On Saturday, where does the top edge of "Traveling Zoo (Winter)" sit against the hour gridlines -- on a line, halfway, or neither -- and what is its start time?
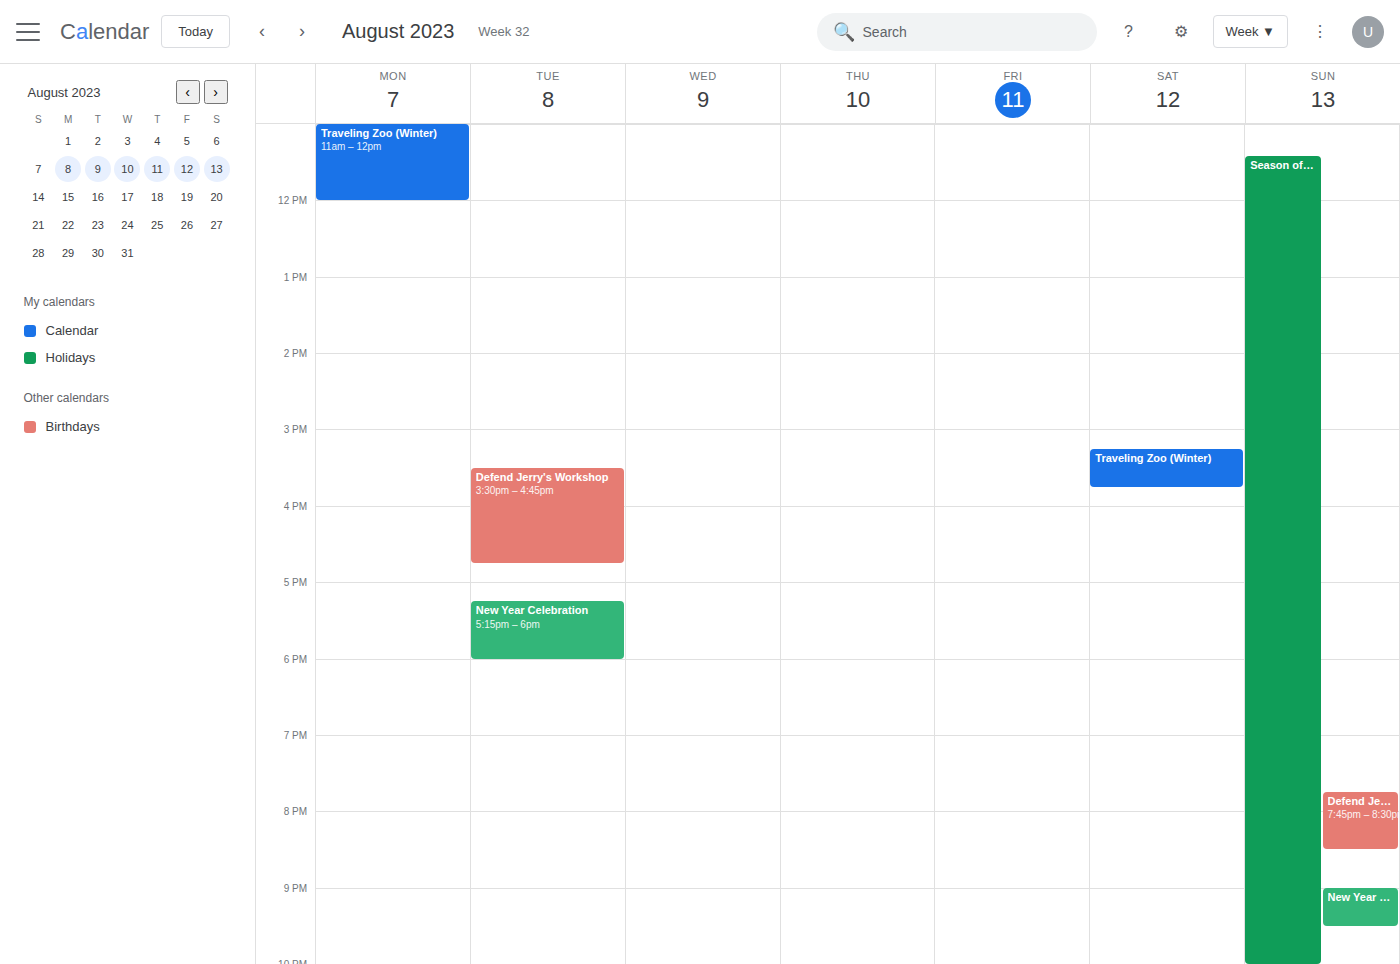
3:15 PM -- neither: a quarter of the way from the 3 PM line to the 4 PM line.